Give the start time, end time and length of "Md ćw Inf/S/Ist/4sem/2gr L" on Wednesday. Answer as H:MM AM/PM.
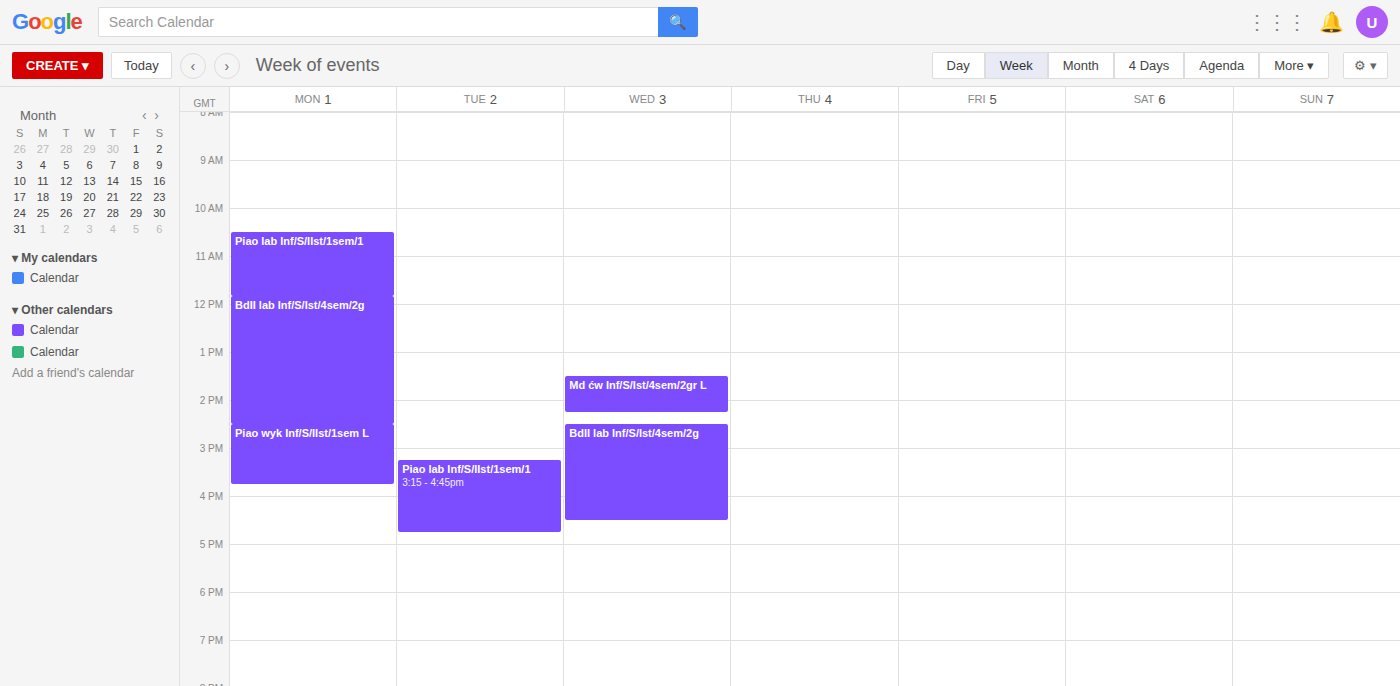
1:30 PM to 2:15 PM, 45 minutes